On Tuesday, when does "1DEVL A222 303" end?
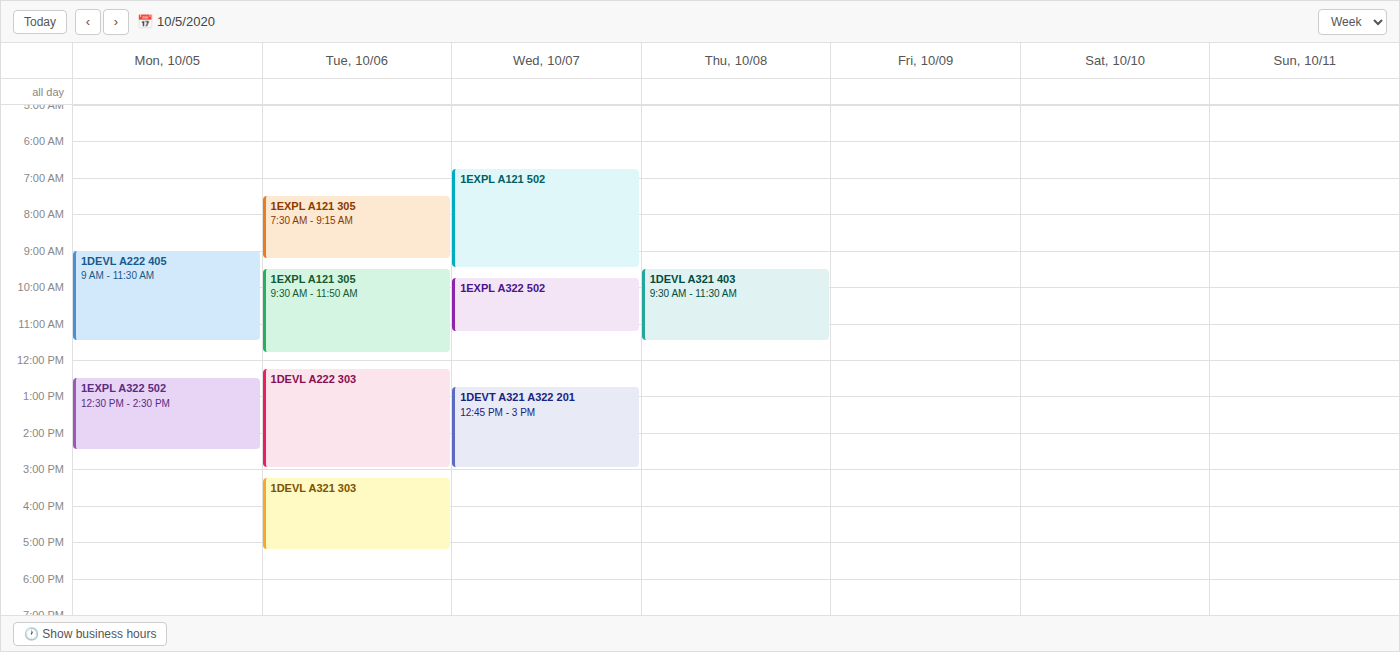
3:00 PM